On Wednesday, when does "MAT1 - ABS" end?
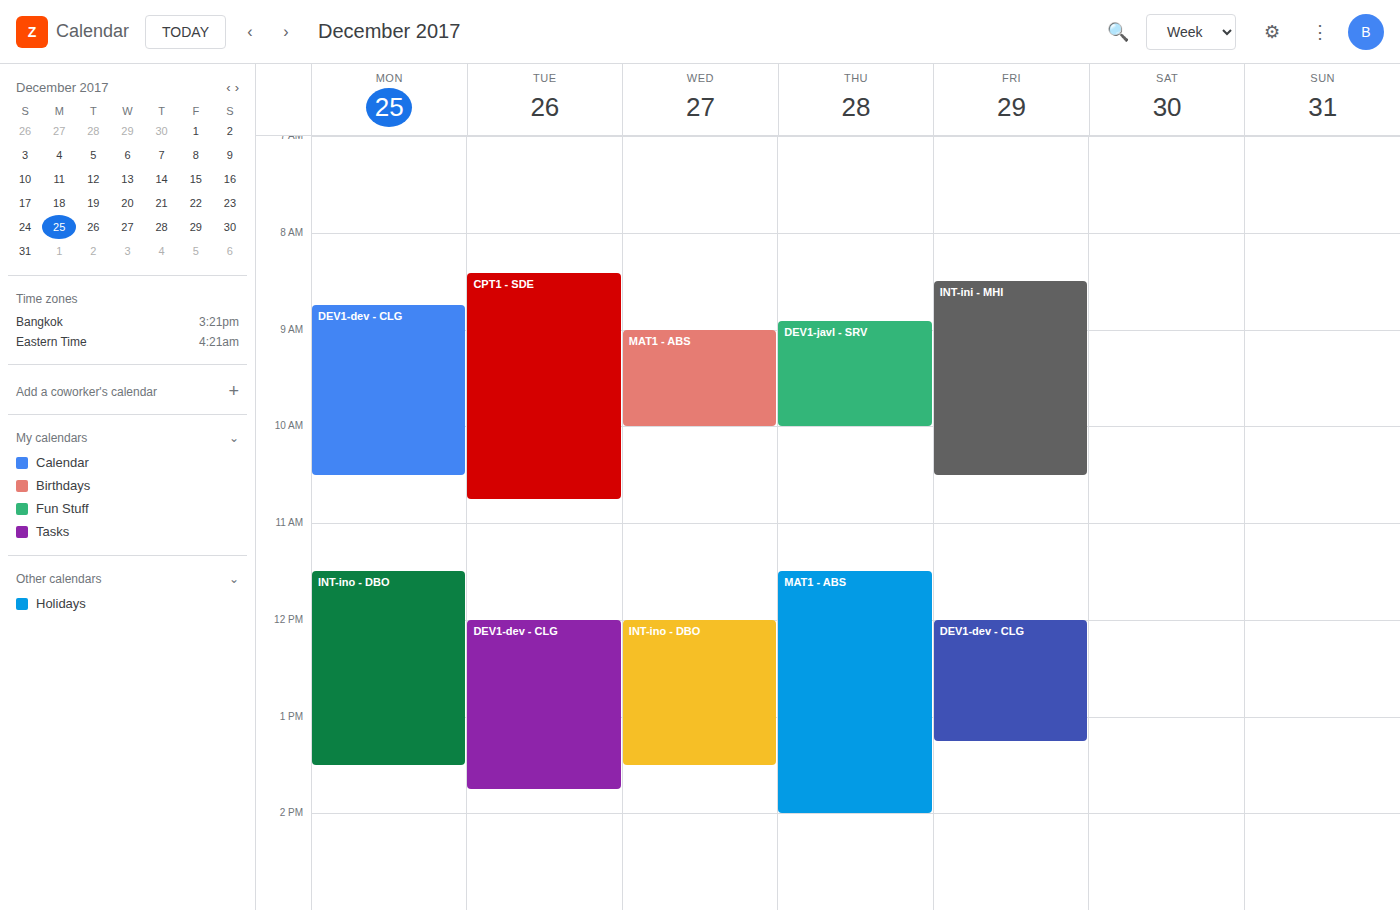
10:00 AM